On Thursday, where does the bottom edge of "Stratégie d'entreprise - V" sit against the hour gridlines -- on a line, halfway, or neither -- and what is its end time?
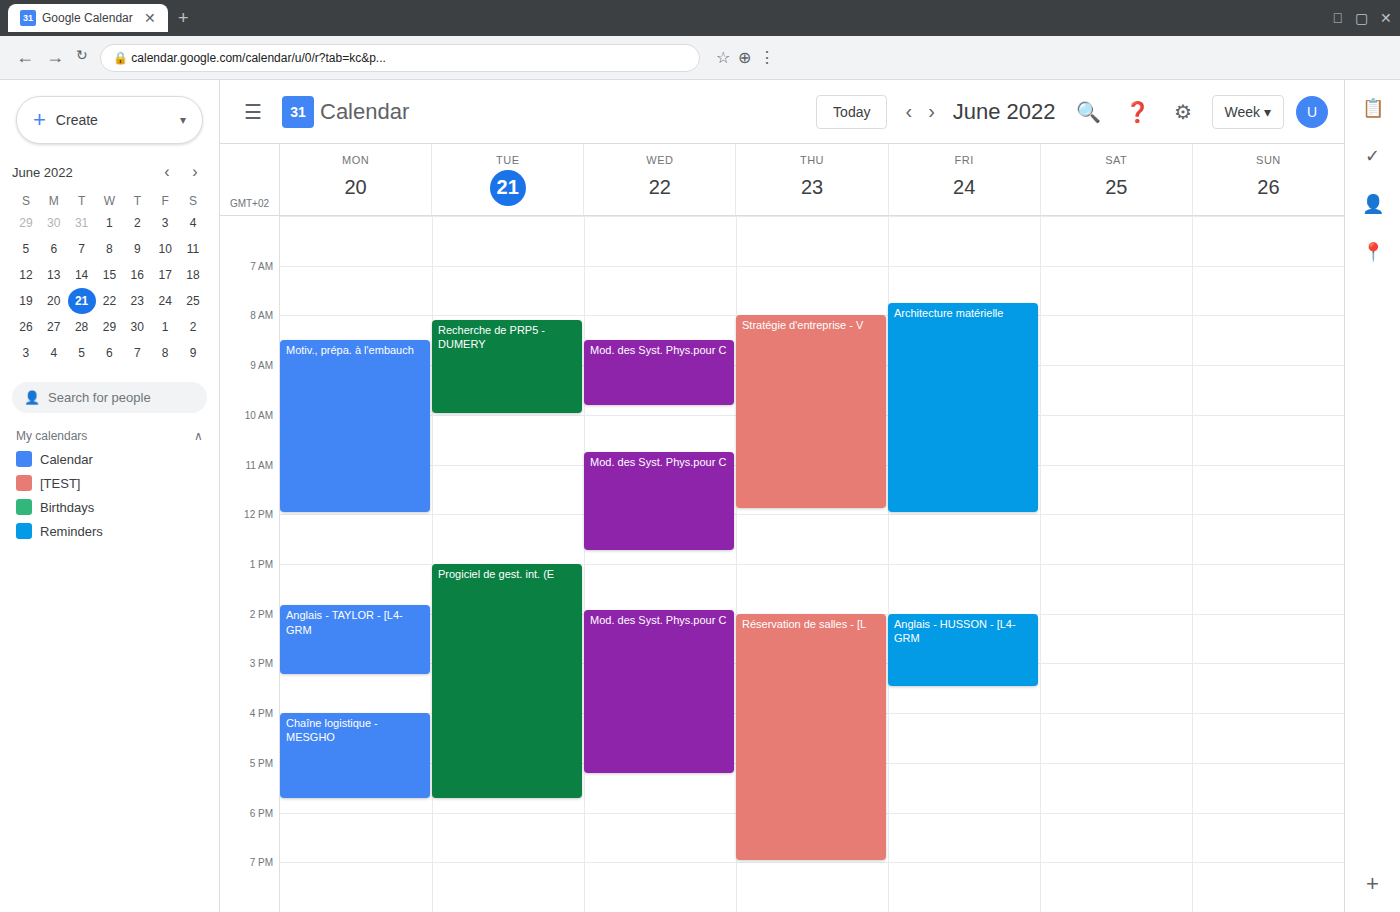
11:55 AM -- neither: 55 minutes below the 11 AM line and 5 minutes above the 12 PM line.